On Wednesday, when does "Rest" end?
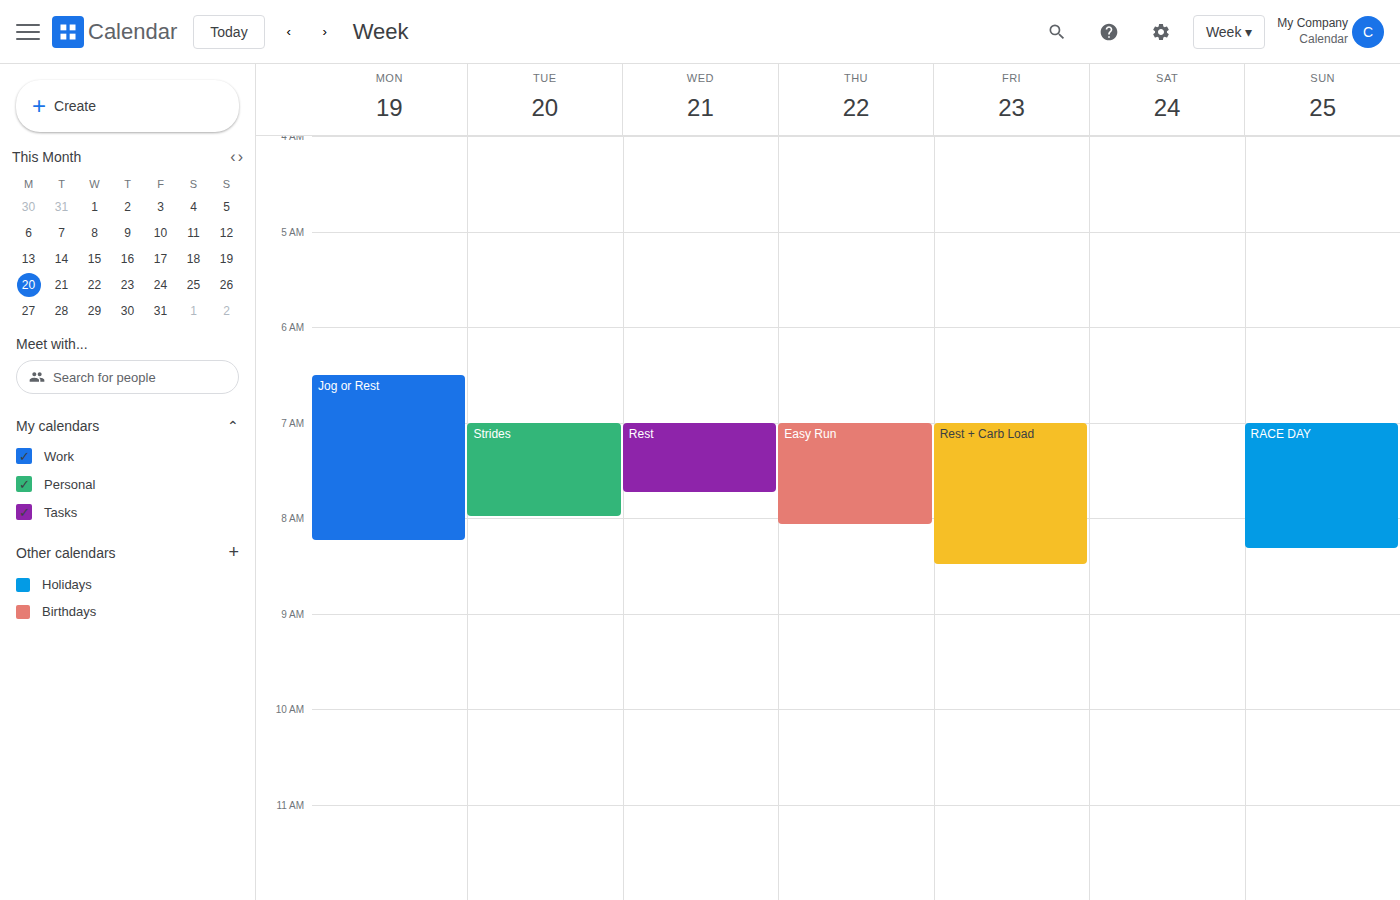
7:45 AM